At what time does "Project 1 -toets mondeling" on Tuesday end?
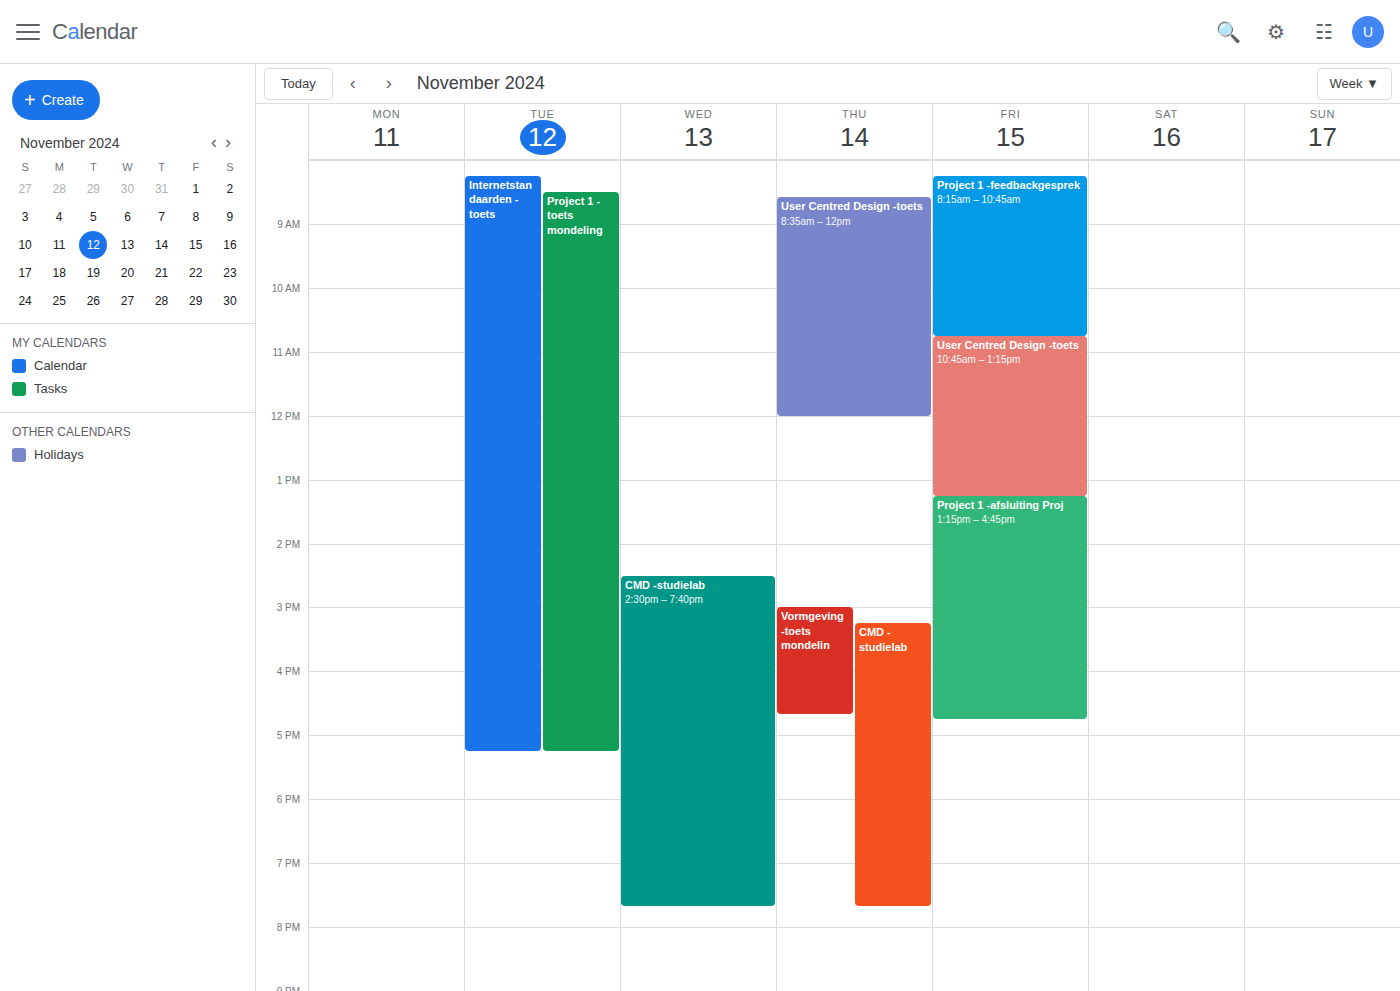
17:15